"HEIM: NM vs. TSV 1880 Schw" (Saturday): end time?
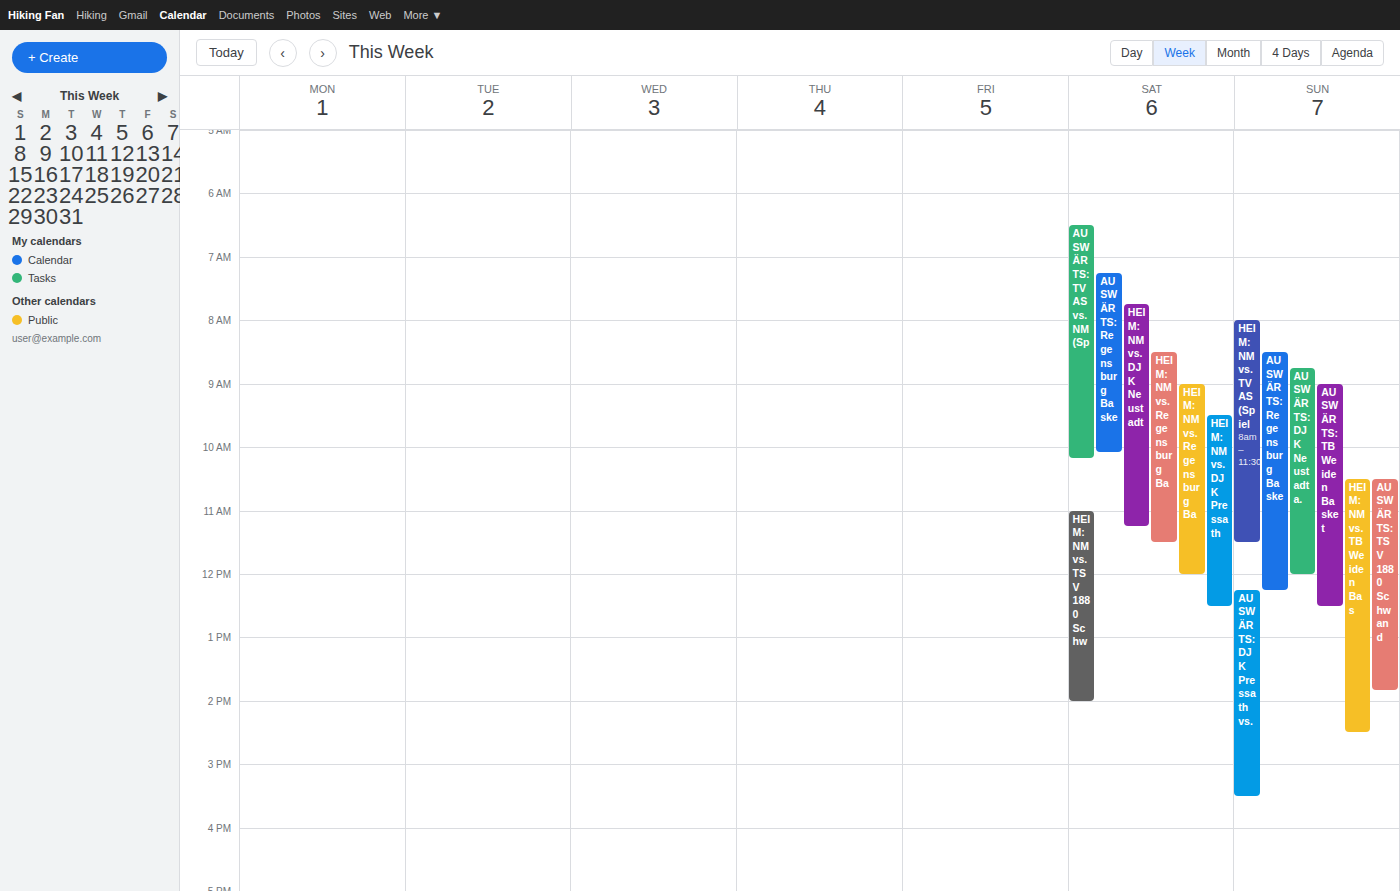
2:00 PM